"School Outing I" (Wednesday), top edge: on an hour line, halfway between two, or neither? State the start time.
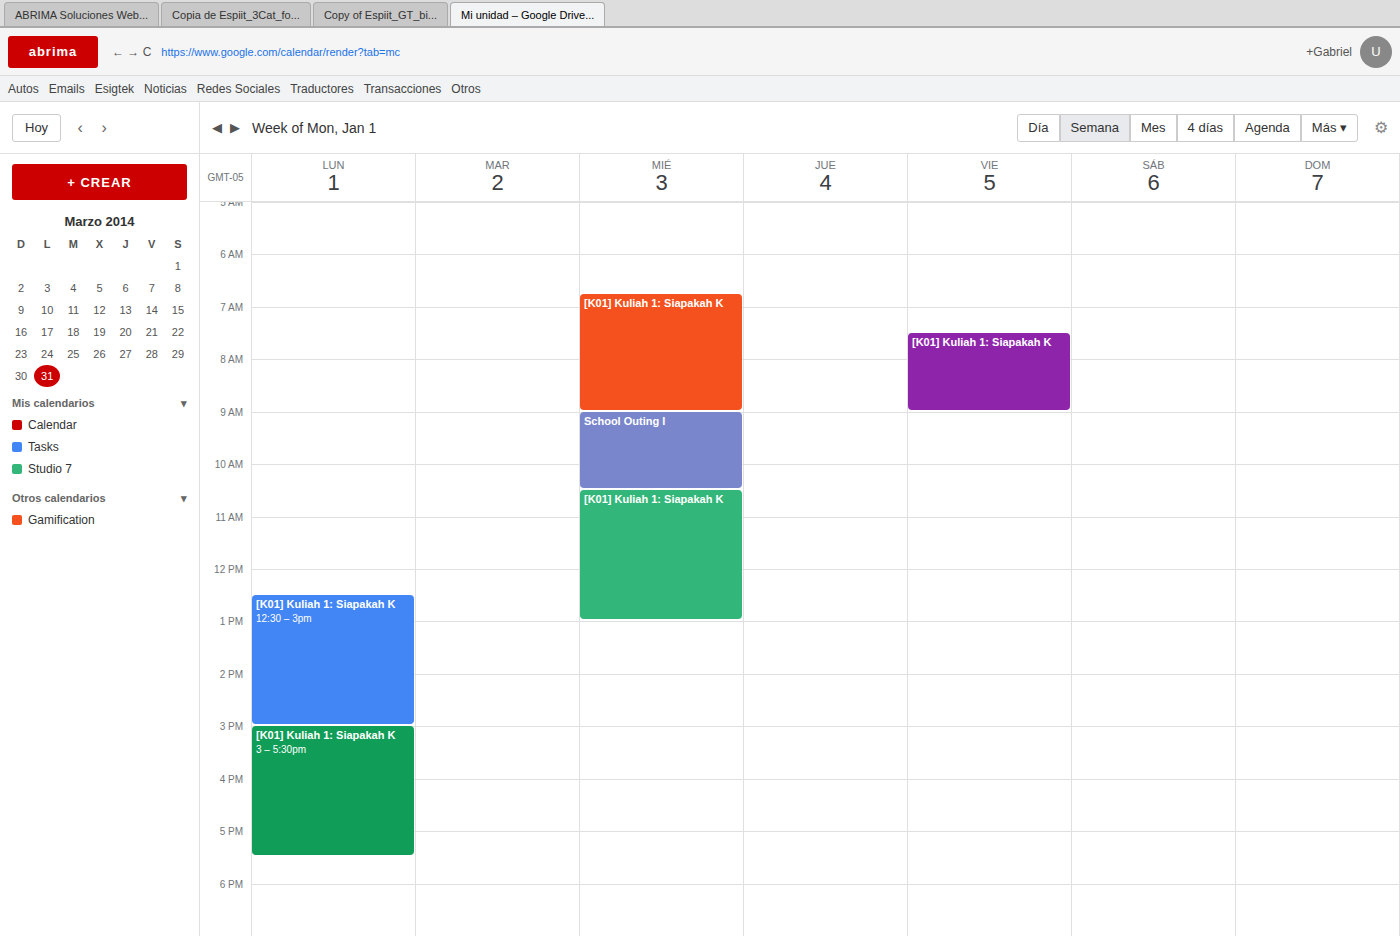
9:00 AM -- exactly on the 9 AM line.